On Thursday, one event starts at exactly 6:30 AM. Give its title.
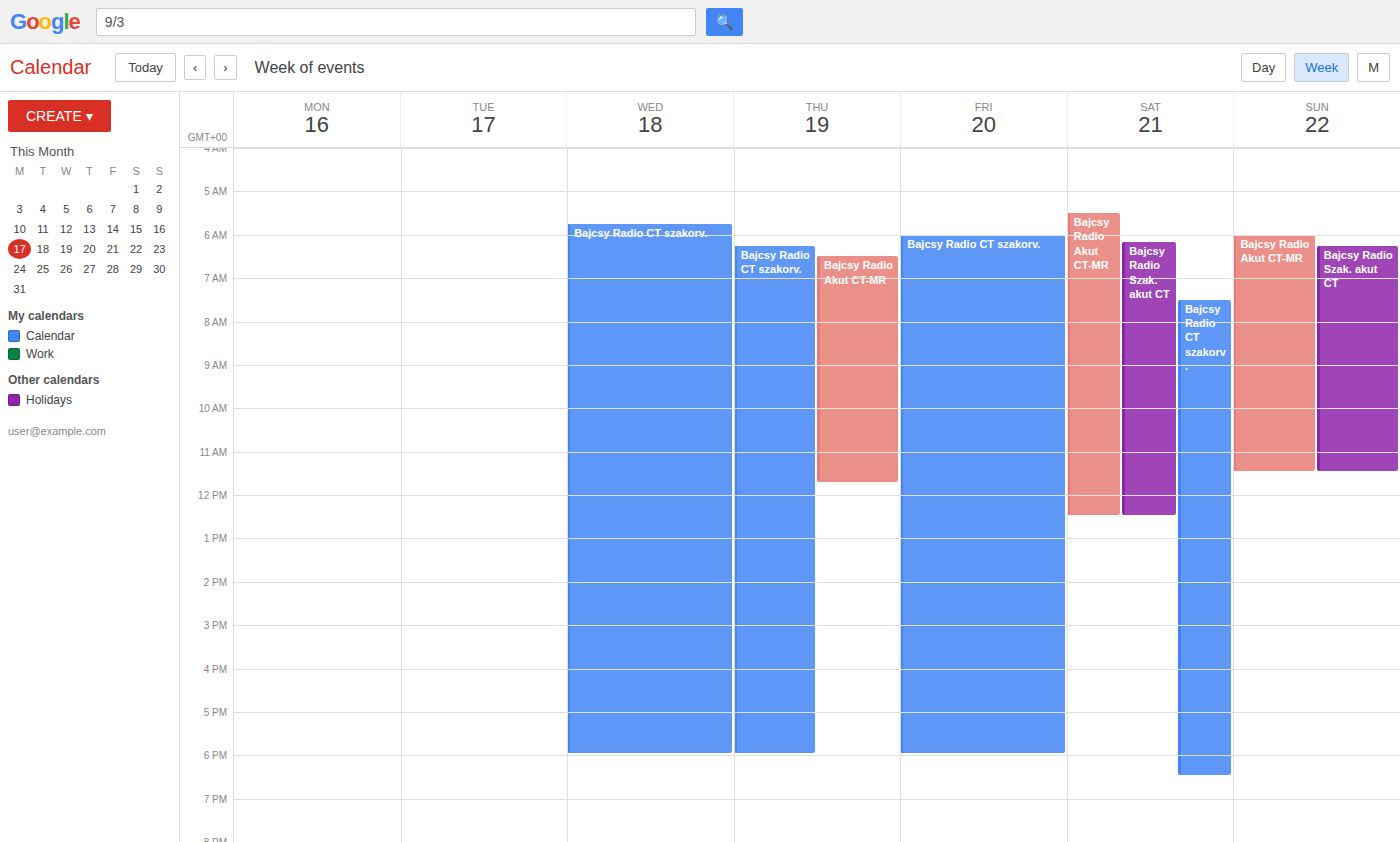
"Bajcsy Radio Akut CT-MR"